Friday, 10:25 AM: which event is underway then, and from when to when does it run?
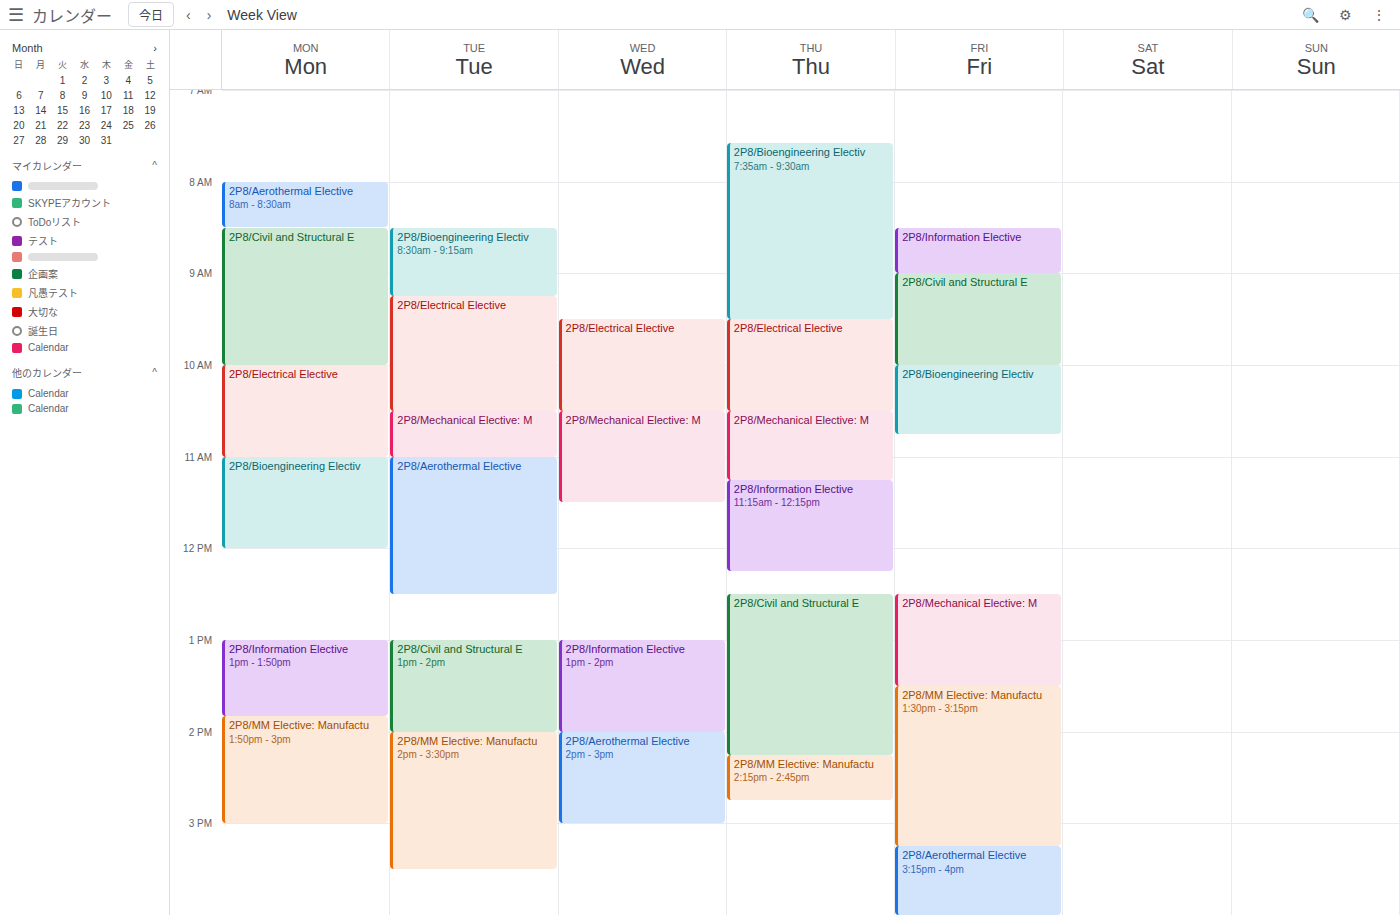
"2P8/Bioengineering Electiv", 10:00 AM to 10:45 AM